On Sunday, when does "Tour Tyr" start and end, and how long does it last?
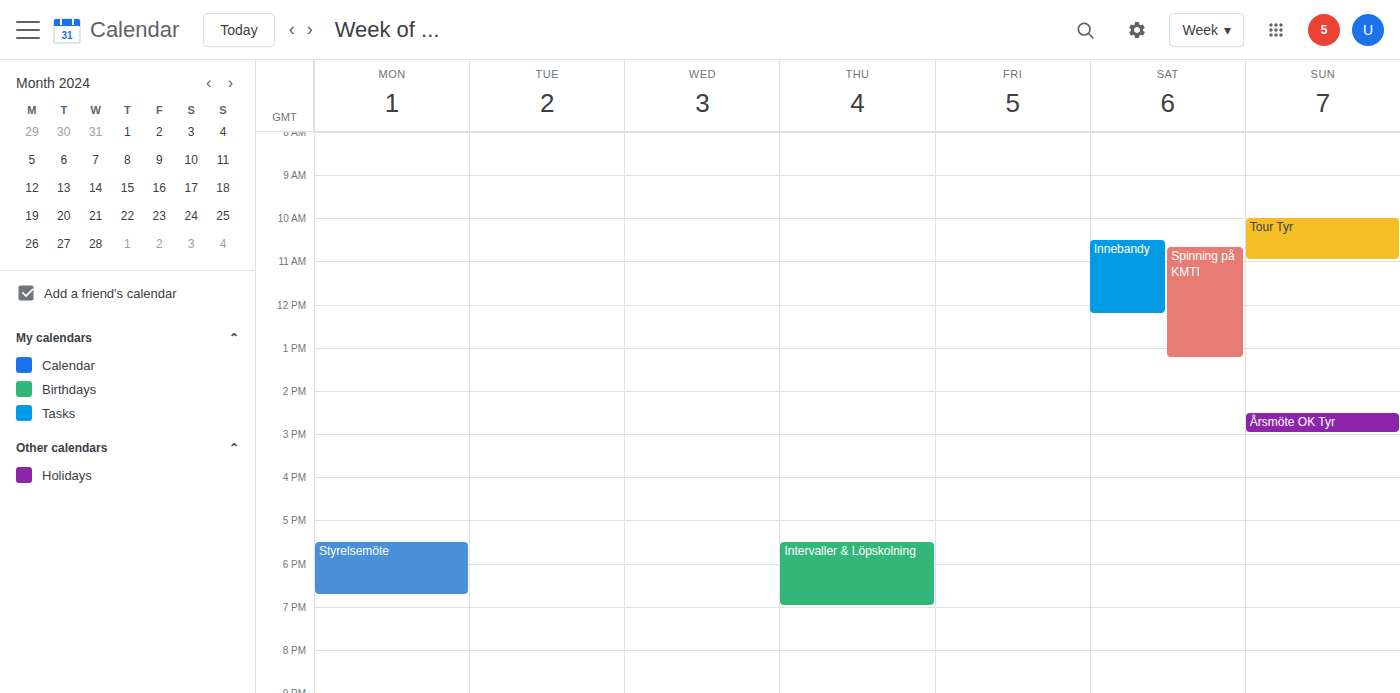
10:00 AM to 11:00 AM, 1 hour